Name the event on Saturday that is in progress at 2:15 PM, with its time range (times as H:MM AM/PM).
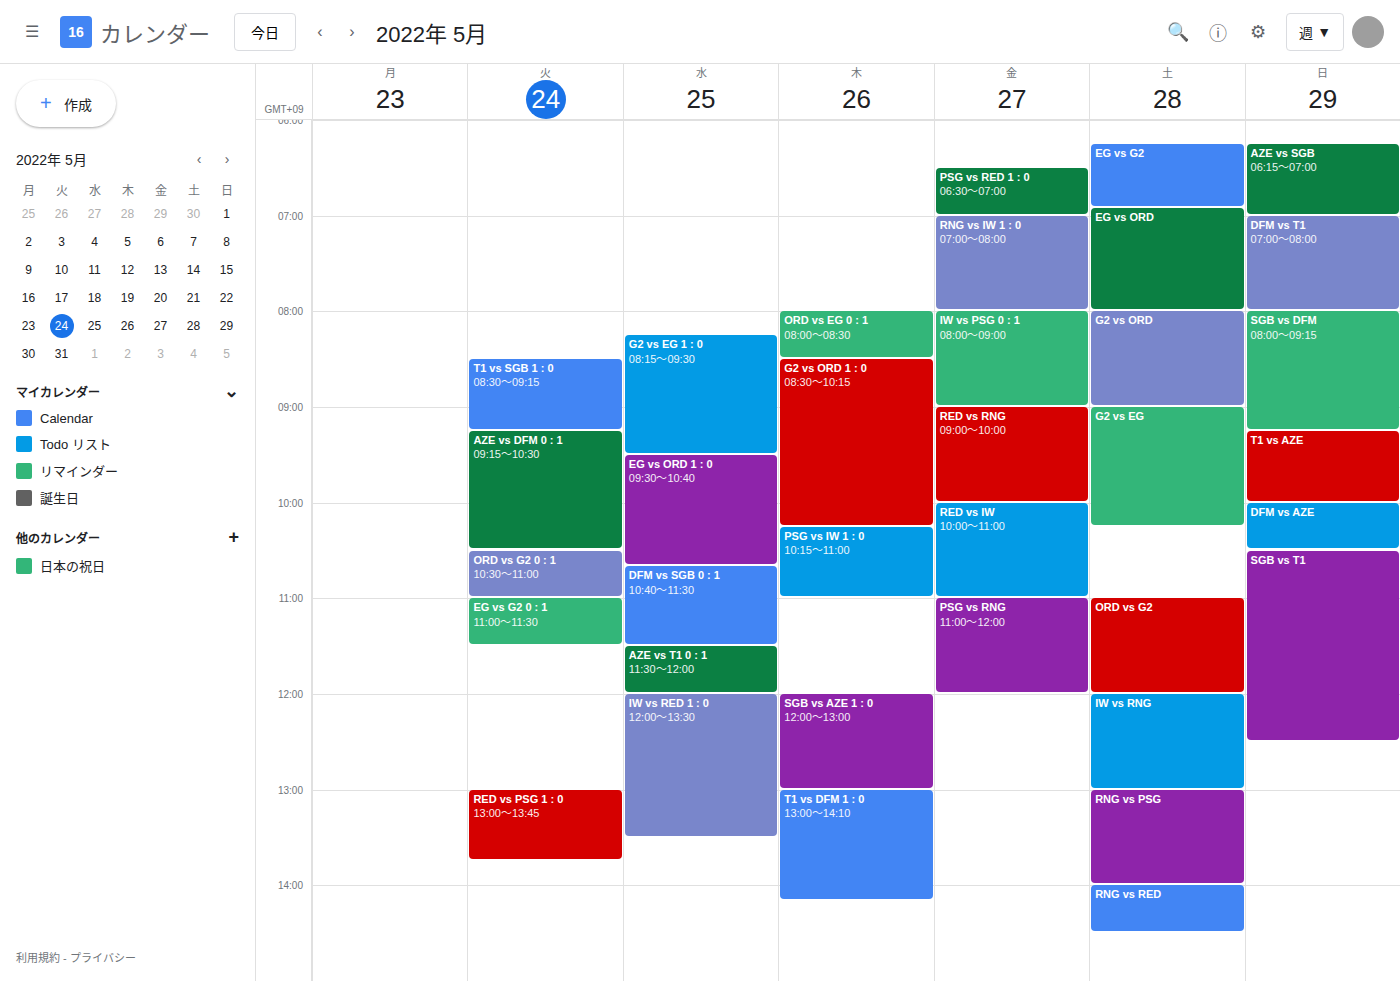
"RNG vs RED", 2:00 PM to 2:30 PM